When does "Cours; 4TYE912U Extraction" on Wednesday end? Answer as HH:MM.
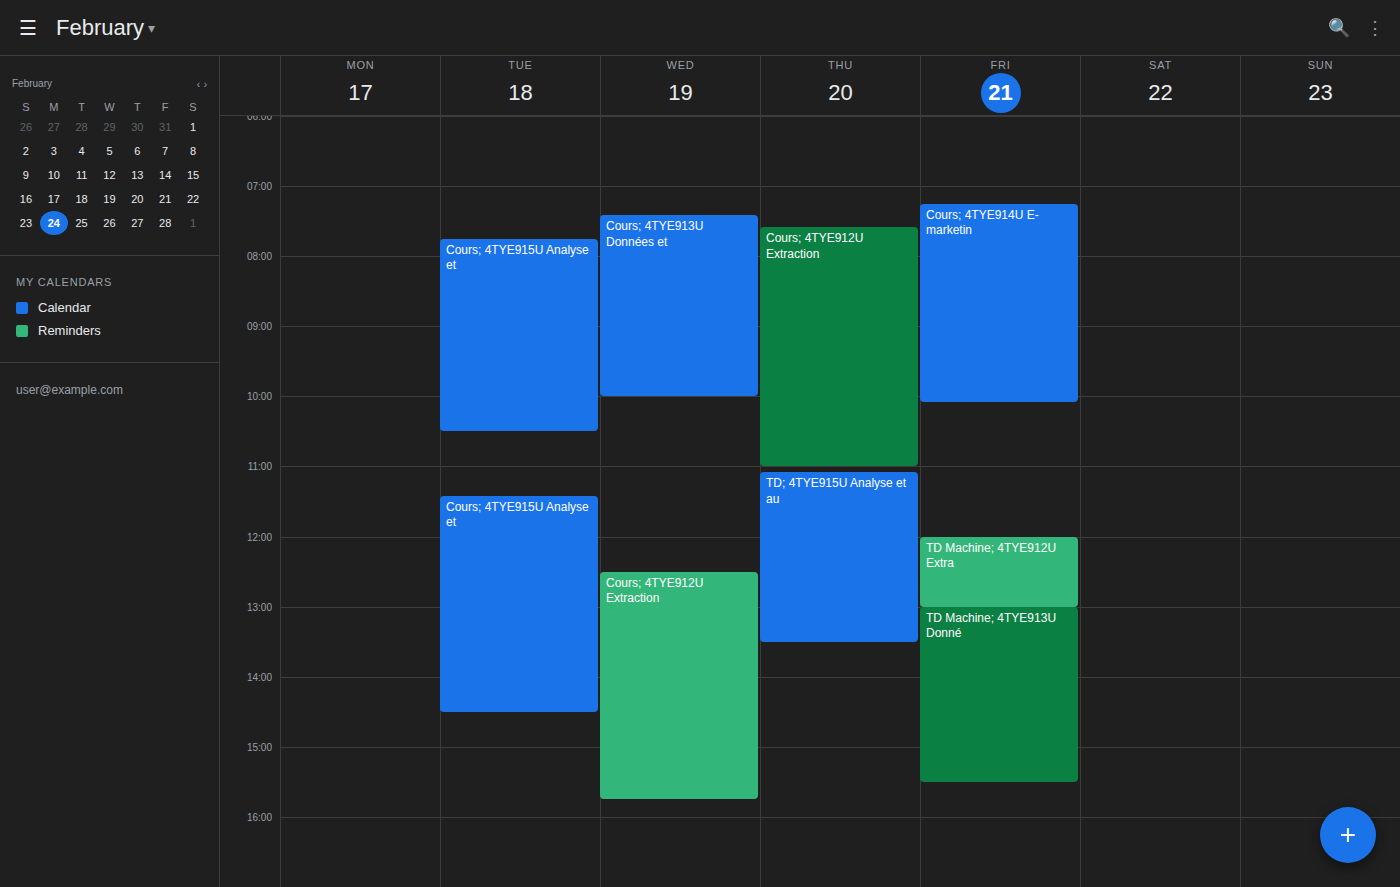
15:45